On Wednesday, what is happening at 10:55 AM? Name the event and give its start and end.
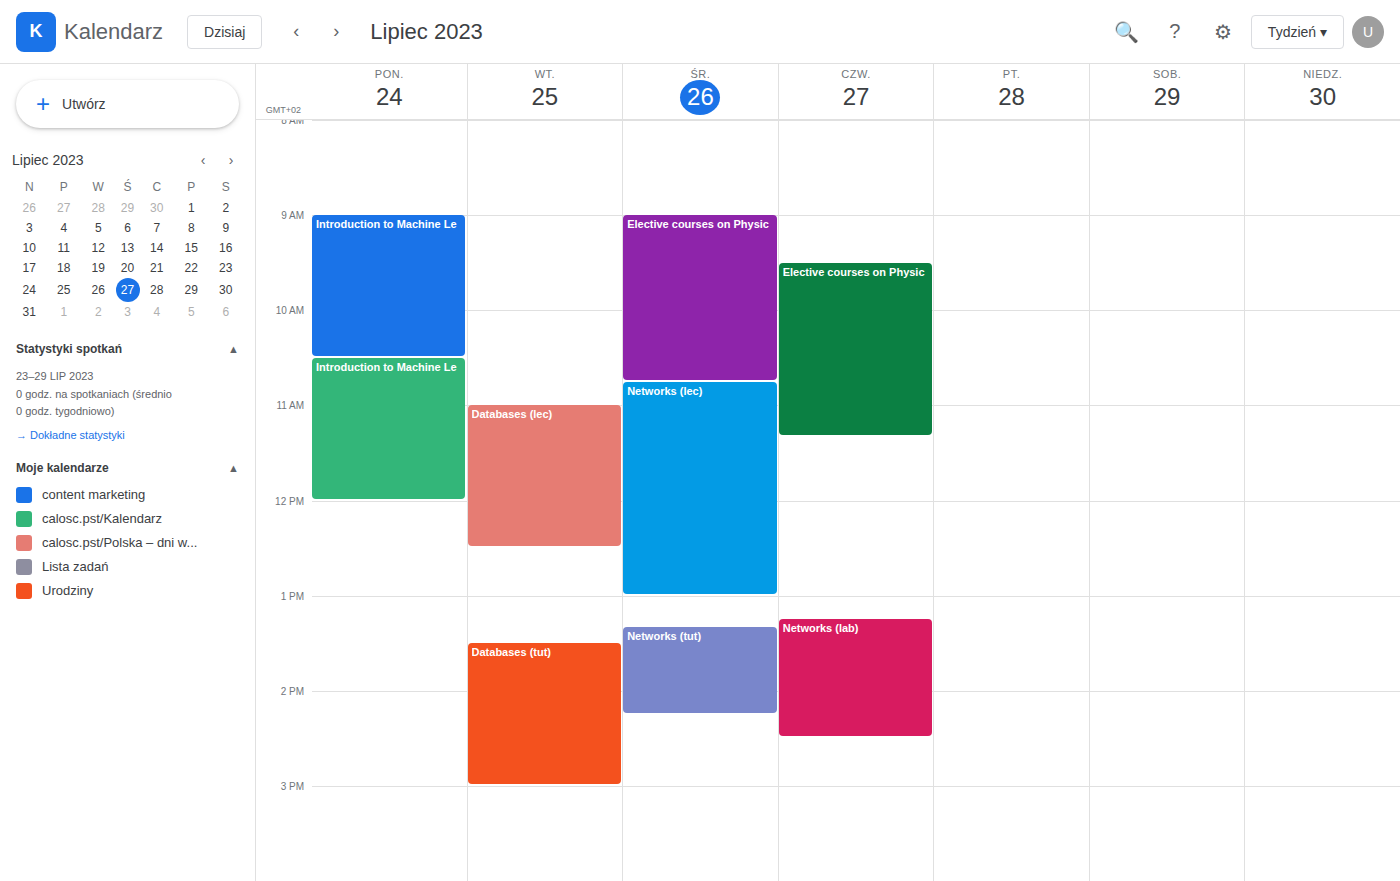
"Networks (lec)", 10:45 AM to 1:00 PM